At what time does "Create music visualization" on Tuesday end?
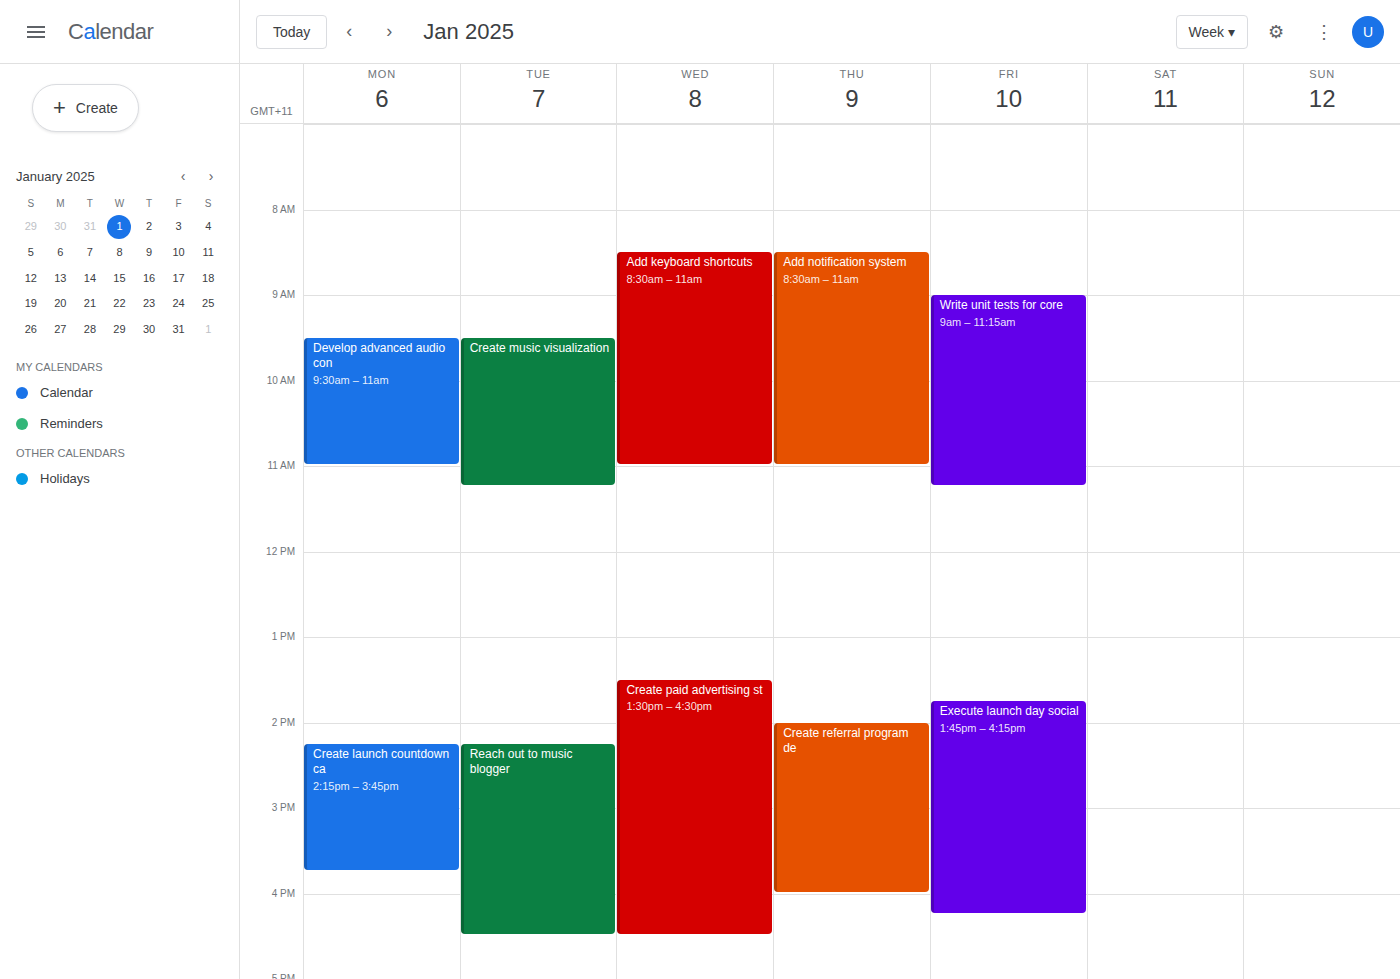
11:15 AM